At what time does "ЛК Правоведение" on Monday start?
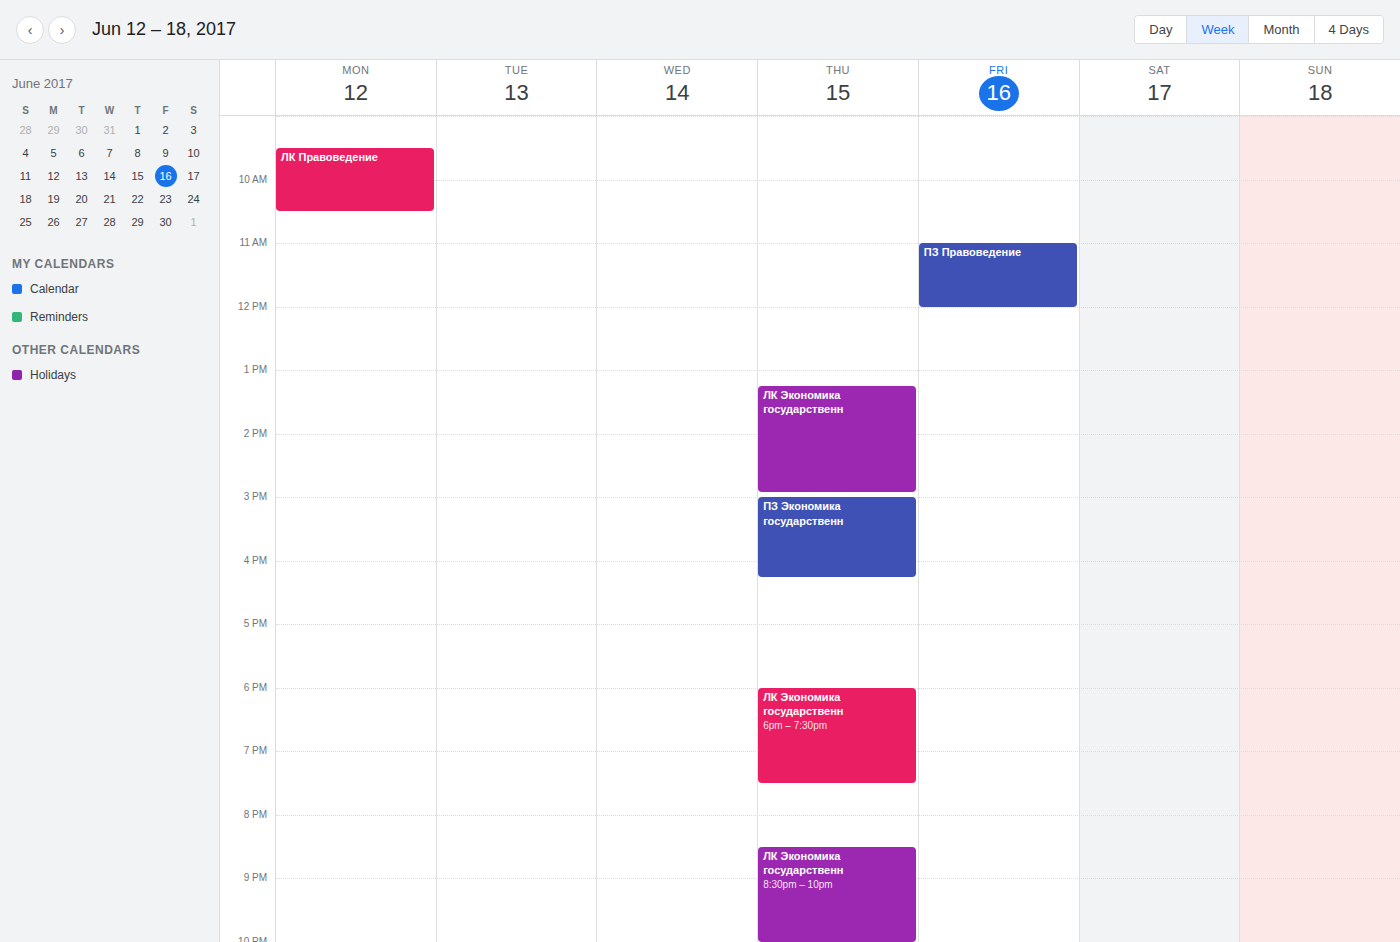
9:30 AM